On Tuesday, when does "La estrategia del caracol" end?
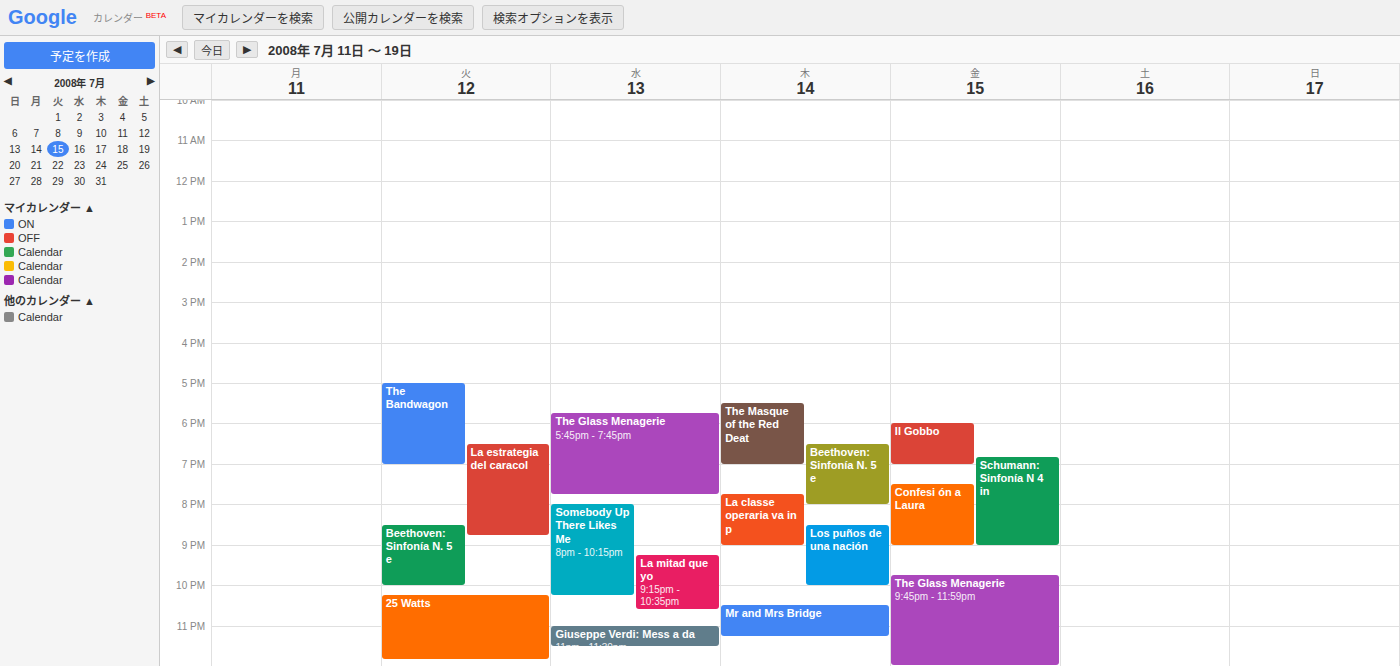
20:45